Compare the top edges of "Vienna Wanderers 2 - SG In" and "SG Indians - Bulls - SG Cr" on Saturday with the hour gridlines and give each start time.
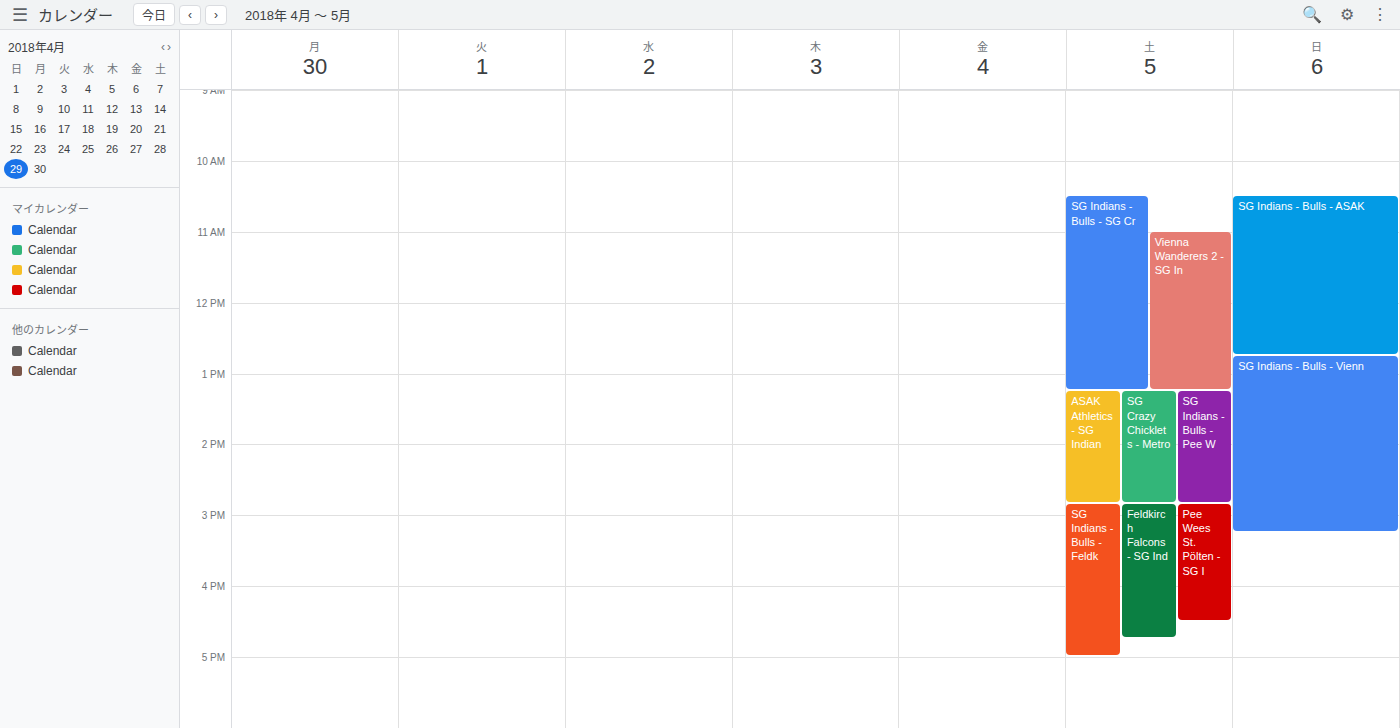
"Vienna Wanderers 2 - SG In": 11:00 AM, exactly on the 11 AM line. "SG Indians - Bulls - SG Cr": 10:30 AM, halfway between the 10 AM and 11 AM lines.